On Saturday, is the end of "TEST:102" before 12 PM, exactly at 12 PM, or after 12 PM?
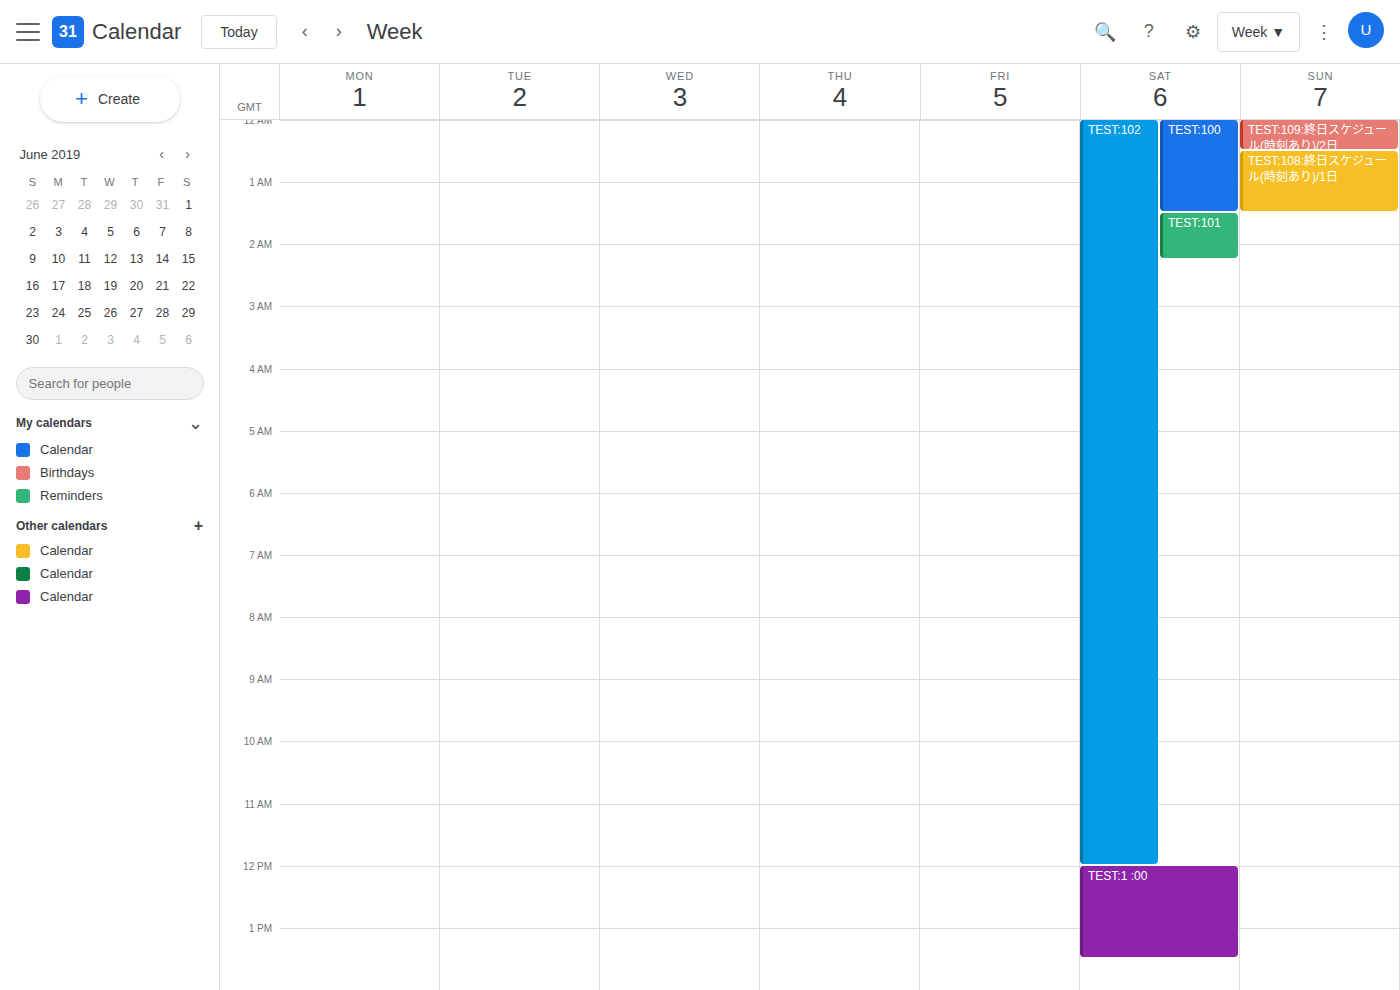
12:00 PM -- exactly at 12 PM, on the 12 PM line.